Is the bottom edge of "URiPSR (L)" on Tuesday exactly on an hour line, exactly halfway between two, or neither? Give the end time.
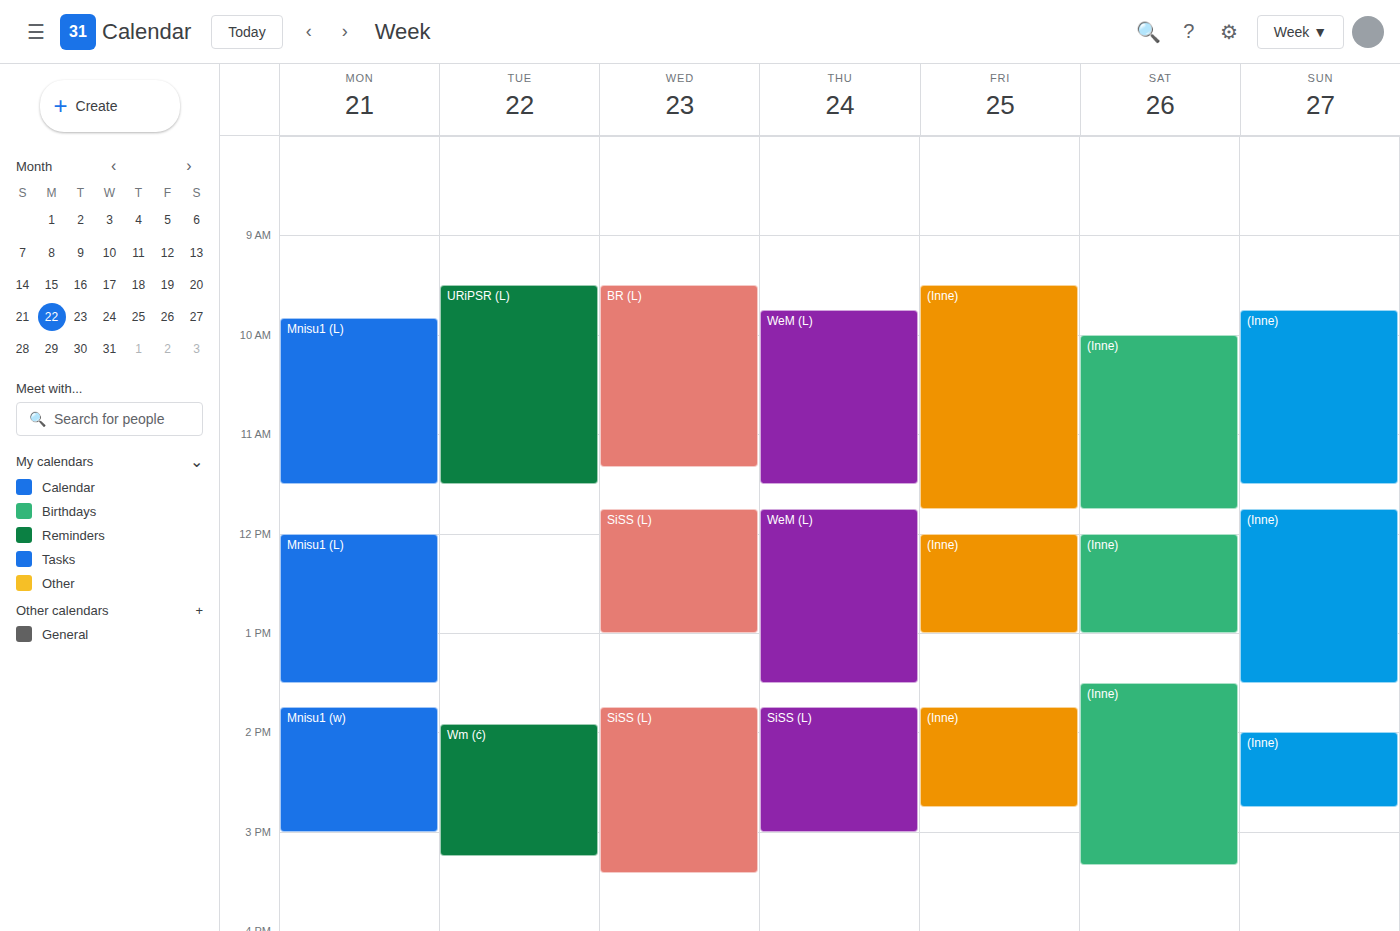
11:30 -- halfway between the 11:00 and 12:00 lines.